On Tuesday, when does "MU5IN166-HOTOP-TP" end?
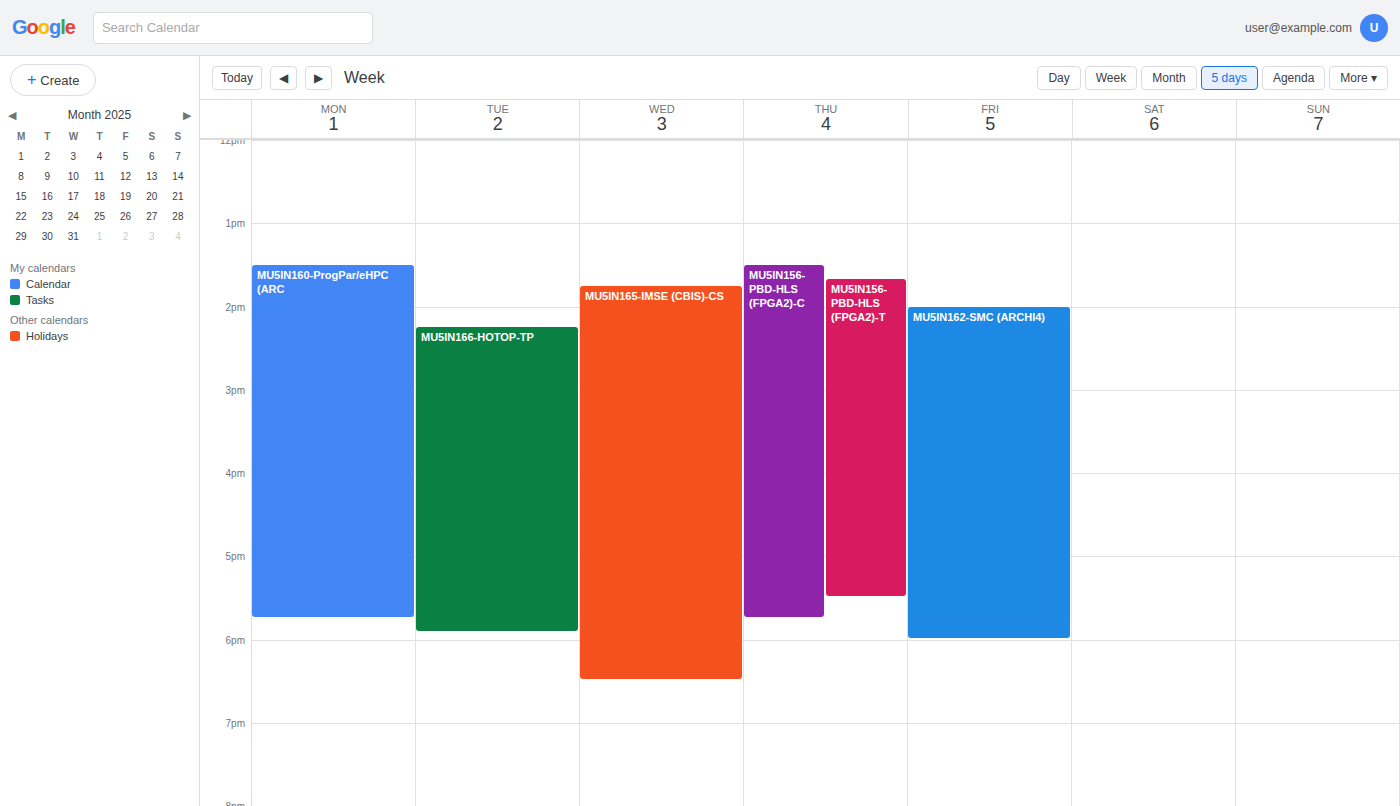
5:55 PM